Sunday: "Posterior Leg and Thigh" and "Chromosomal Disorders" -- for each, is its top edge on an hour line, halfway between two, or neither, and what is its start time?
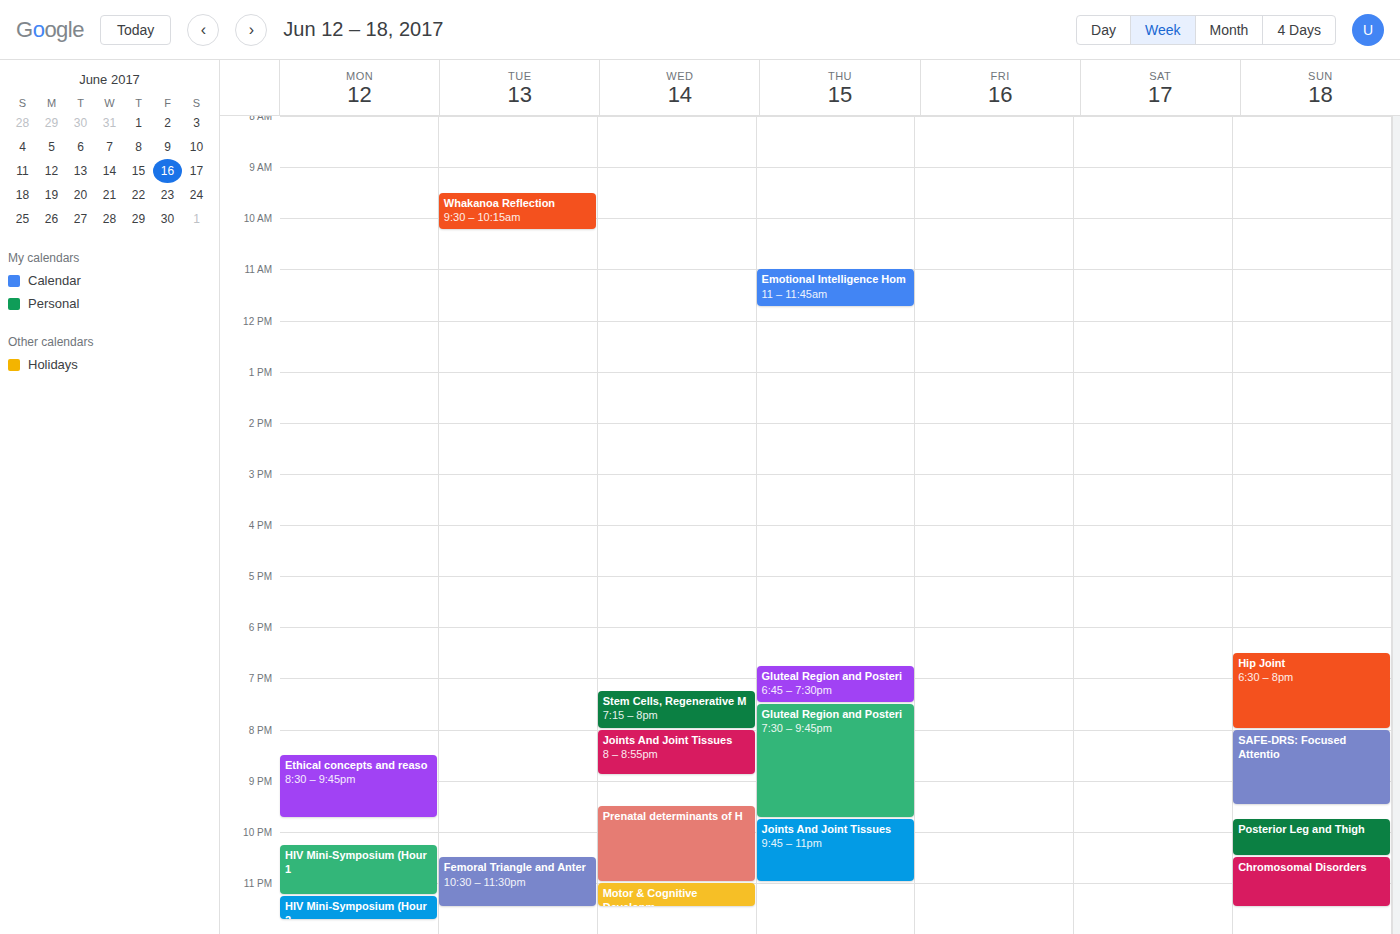
"Posterior Leg and Thigh": 9:45 PM, neither: three quarters of the way from the 9 PM line to the 10 PM line. "Chromosomal Disorders": 10:30 PM, halfway between the 10 PM and 11 PM lines.